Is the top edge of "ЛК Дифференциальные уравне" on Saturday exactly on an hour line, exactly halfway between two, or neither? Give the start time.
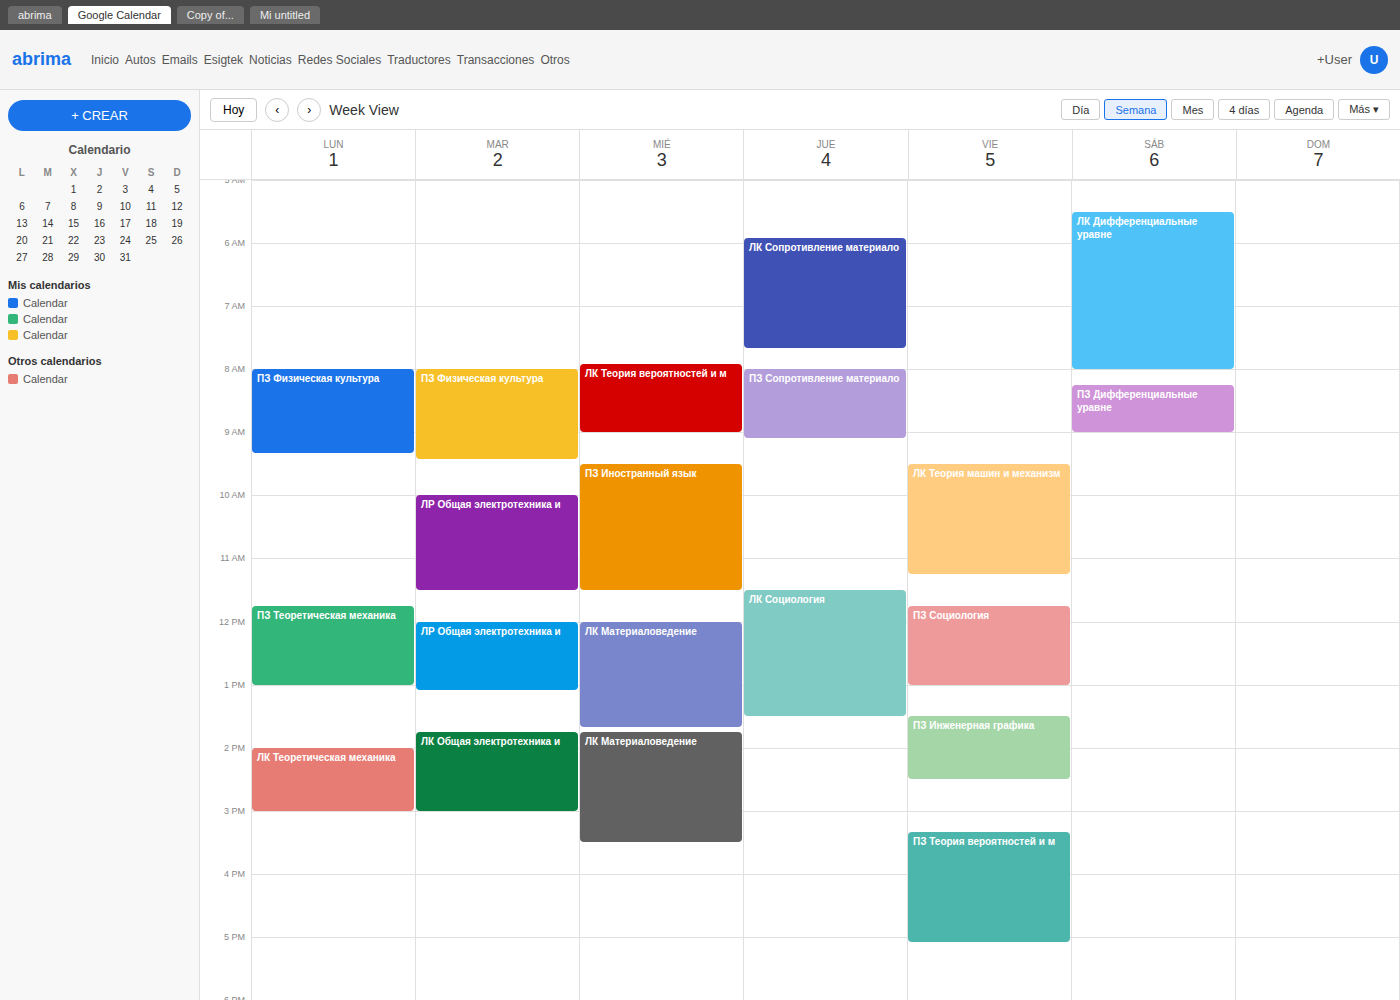
5:30 AM -- halfway between the 5 AM and 6 AM lines.